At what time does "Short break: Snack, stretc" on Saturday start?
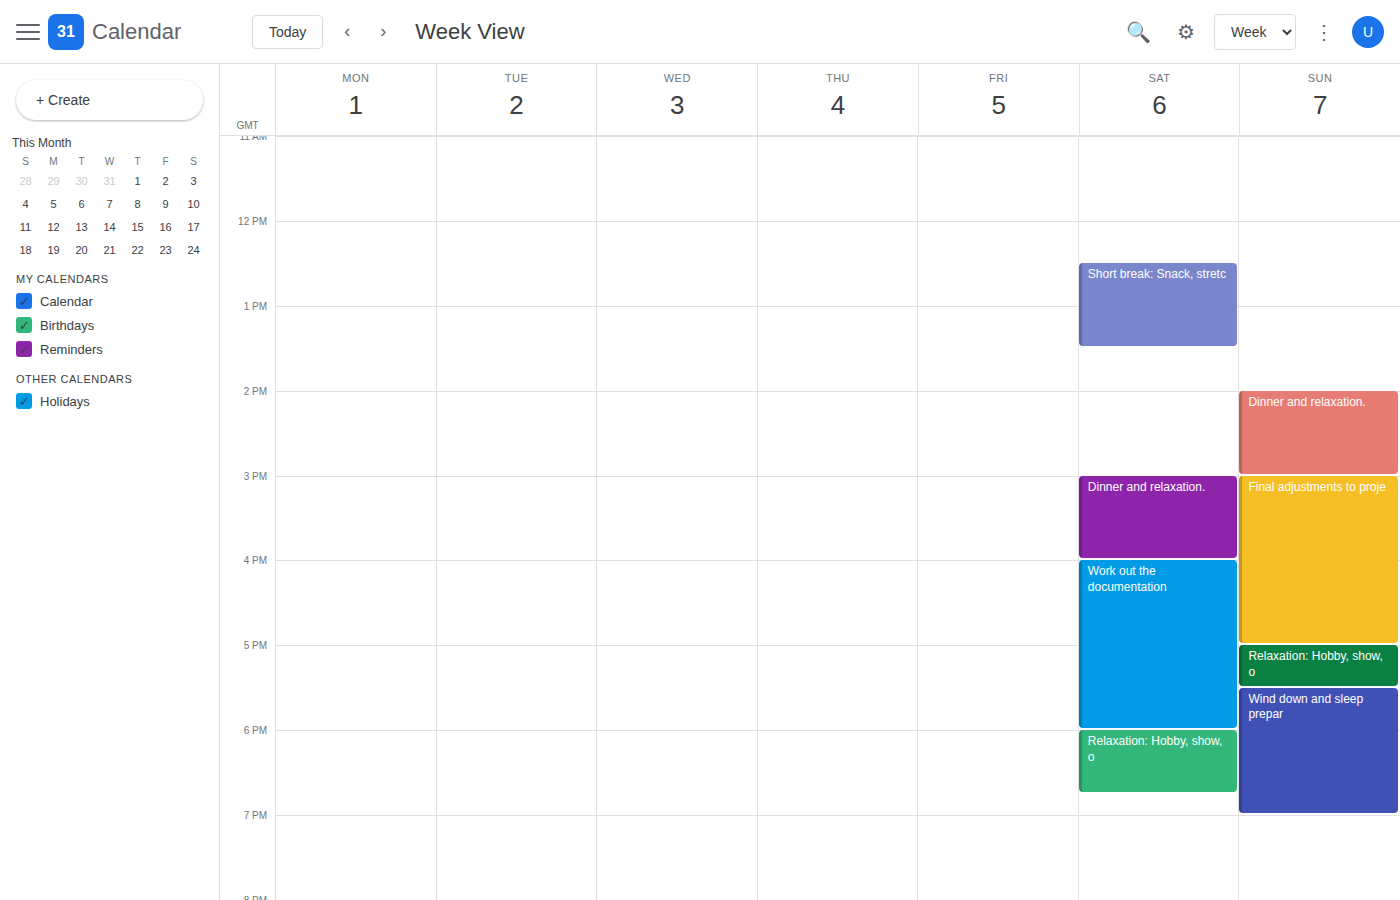
12:30